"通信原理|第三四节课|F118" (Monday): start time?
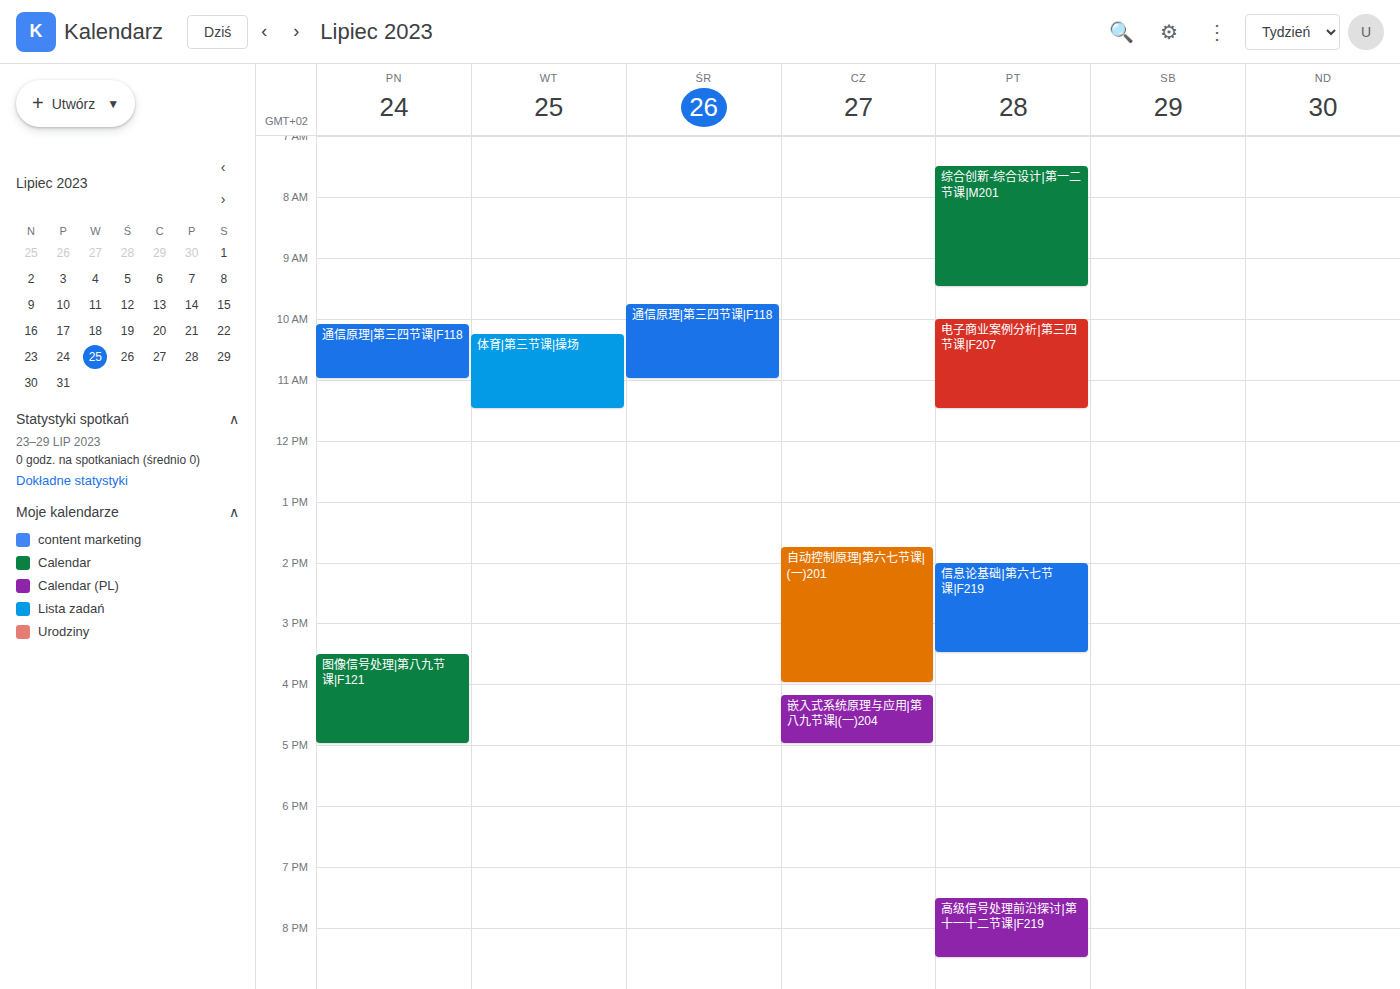
10:05 AM